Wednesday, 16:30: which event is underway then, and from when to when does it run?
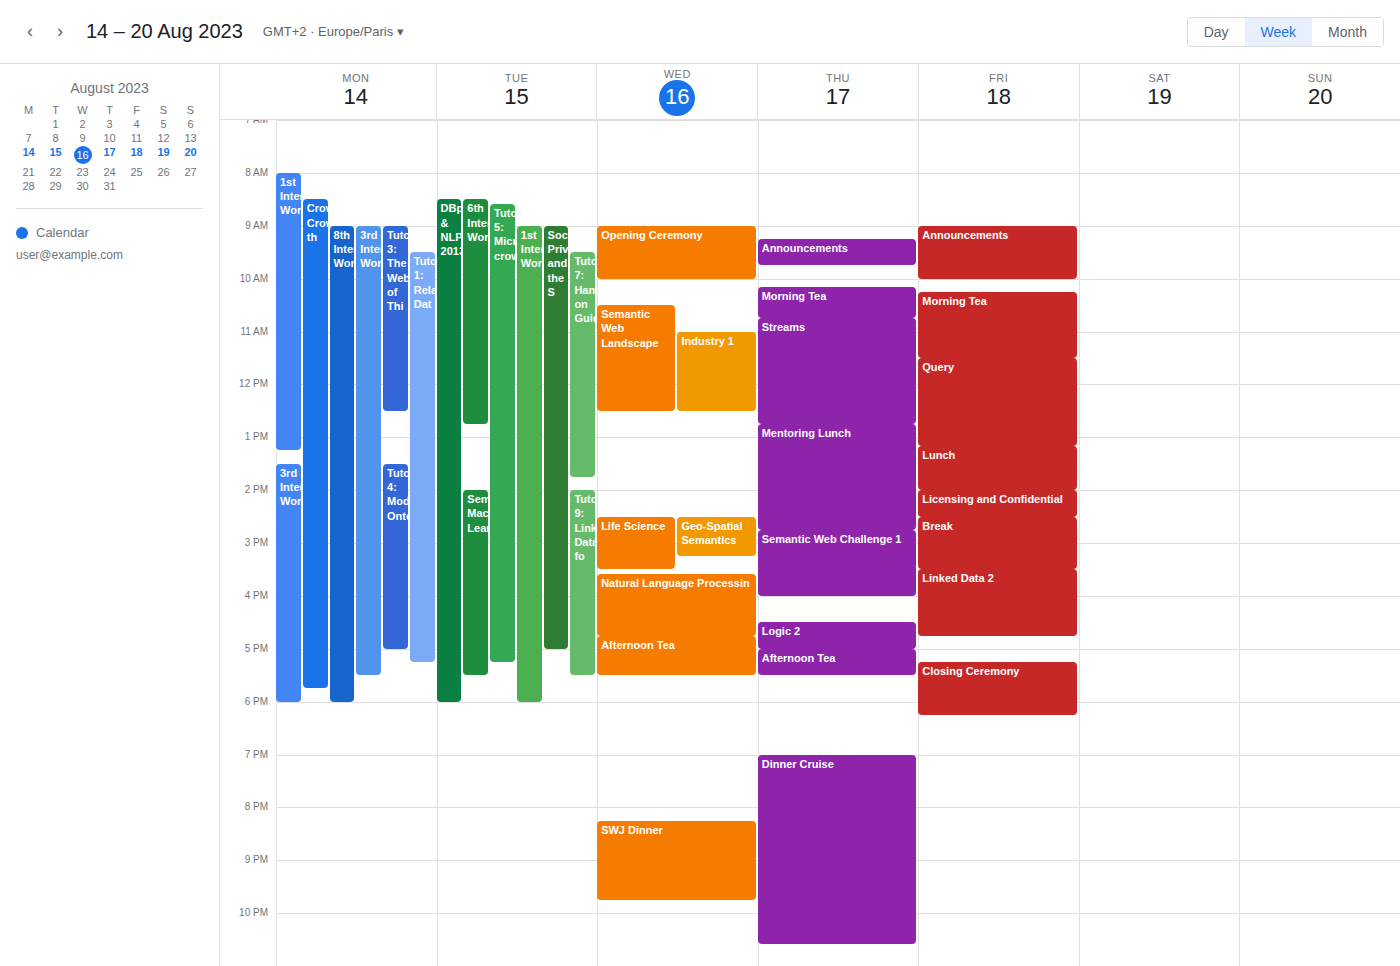
"Natural Language Processin", 15:35 to 16:45